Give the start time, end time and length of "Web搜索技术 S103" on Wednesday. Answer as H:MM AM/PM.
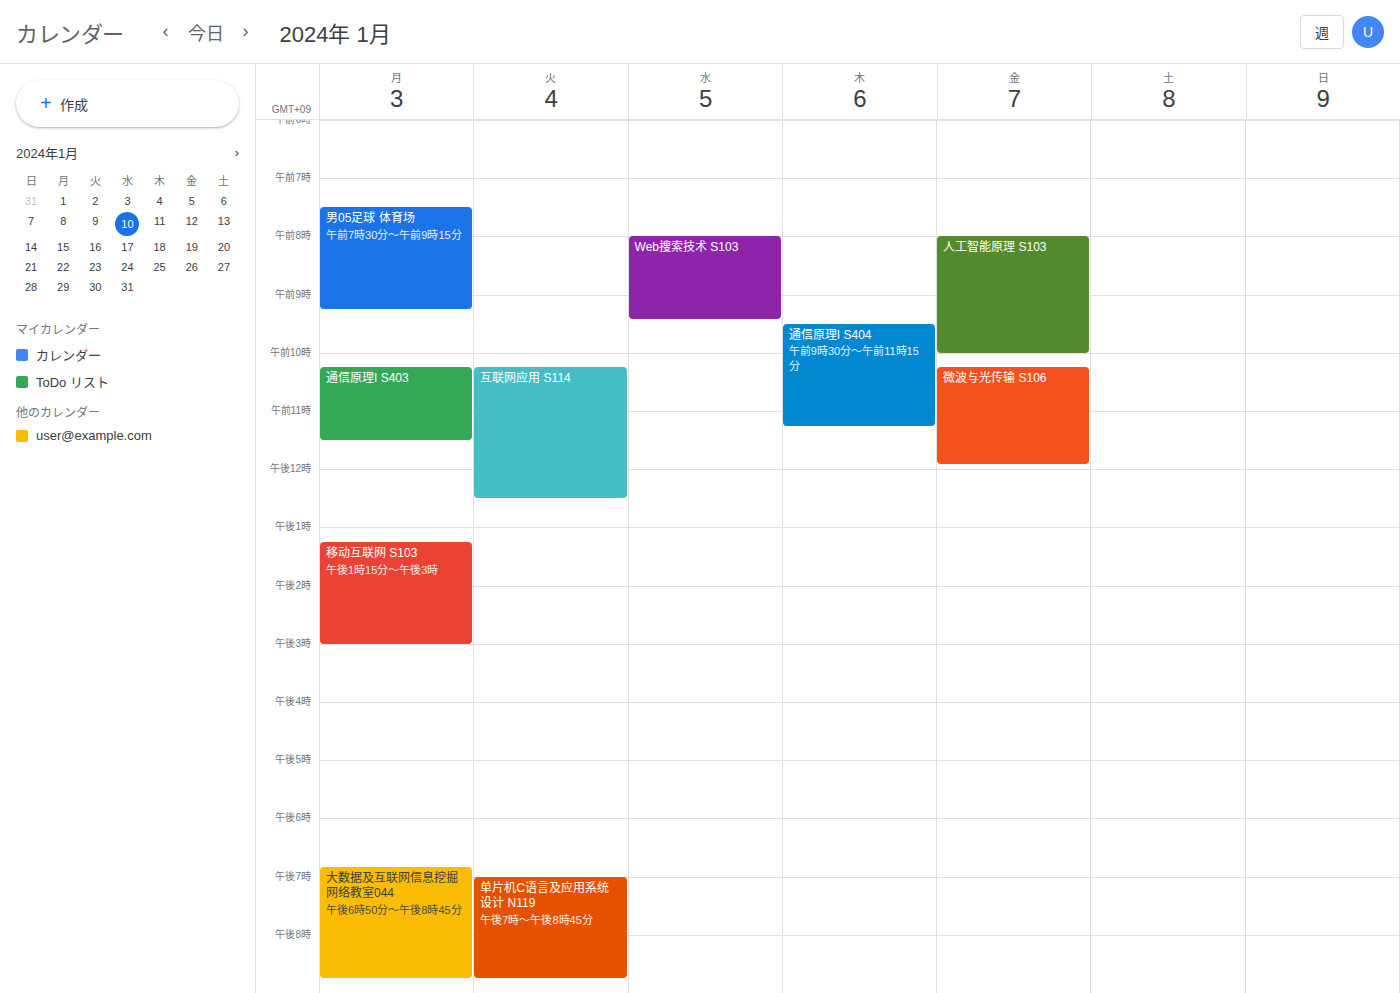
8:00 AM to 9:25 AM, 1 hour 25 minutes